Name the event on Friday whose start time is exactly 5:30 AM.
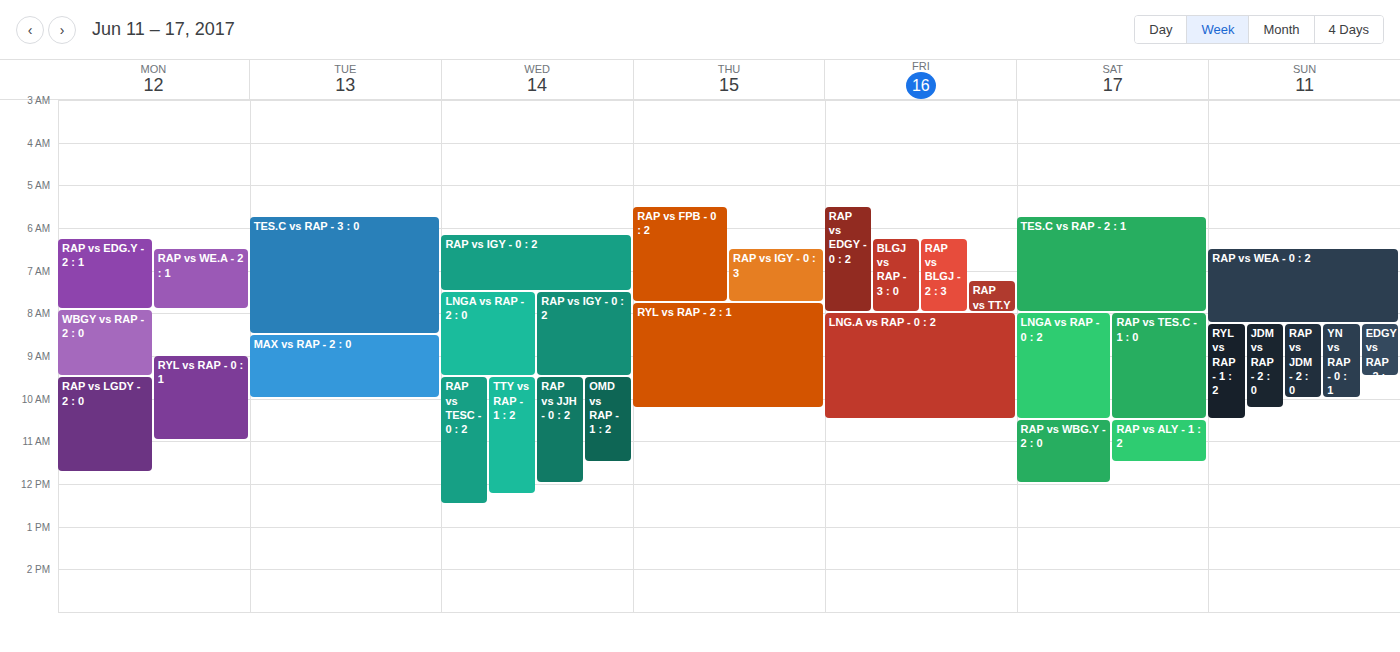
"RAP vs EDGY - 0 : 2"